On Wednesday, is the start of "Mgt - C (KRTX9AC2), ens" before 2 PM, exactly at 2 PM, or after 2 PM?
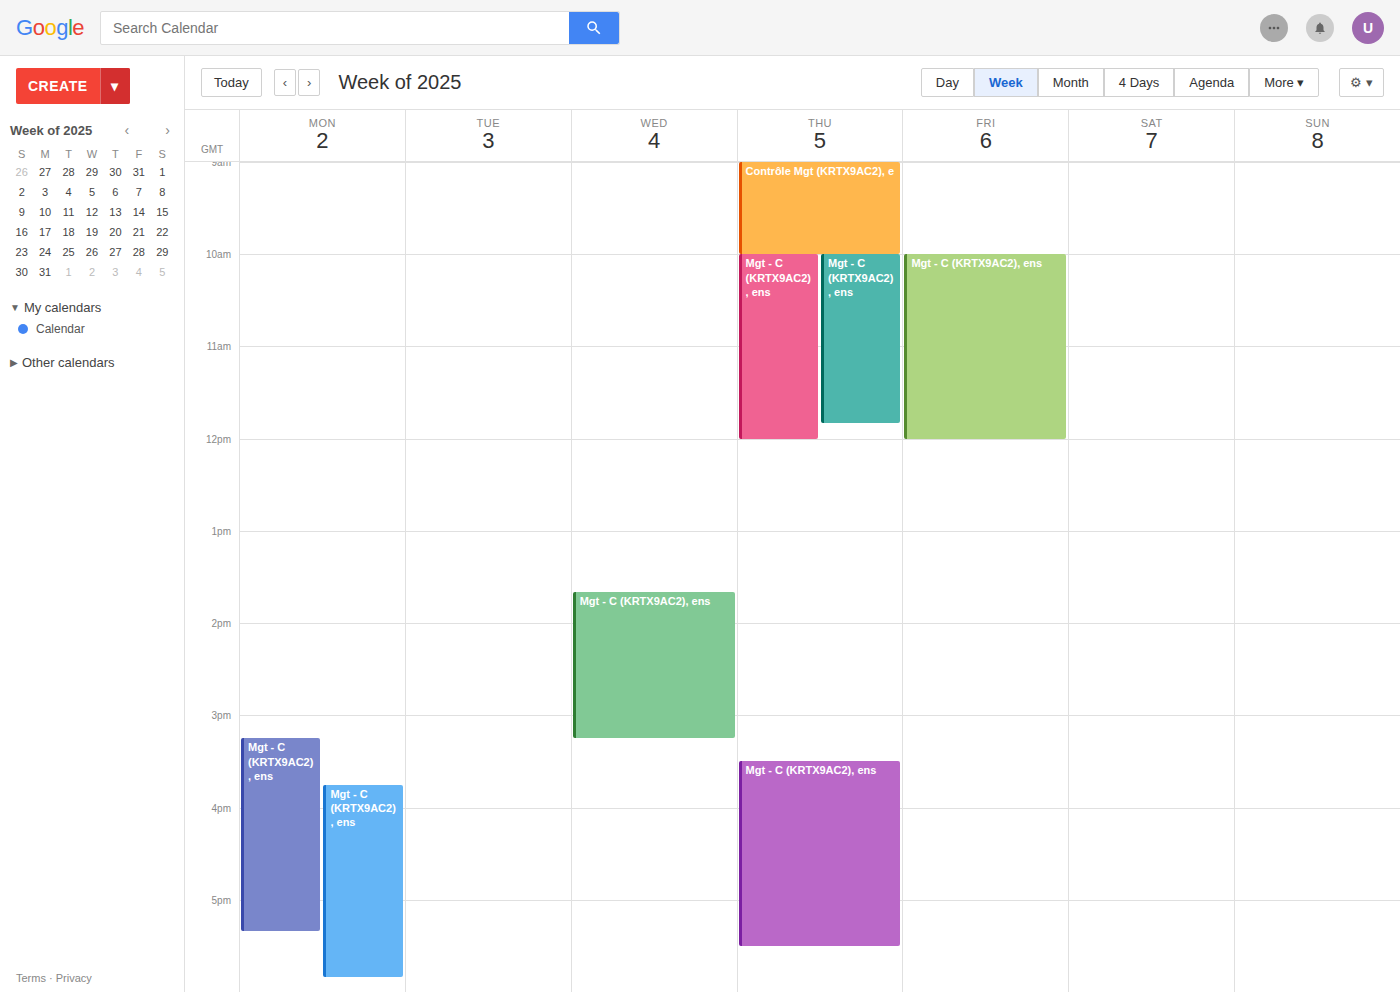
1:40 PM -- before 2 PM, 20 minutes above the 2 PM line.